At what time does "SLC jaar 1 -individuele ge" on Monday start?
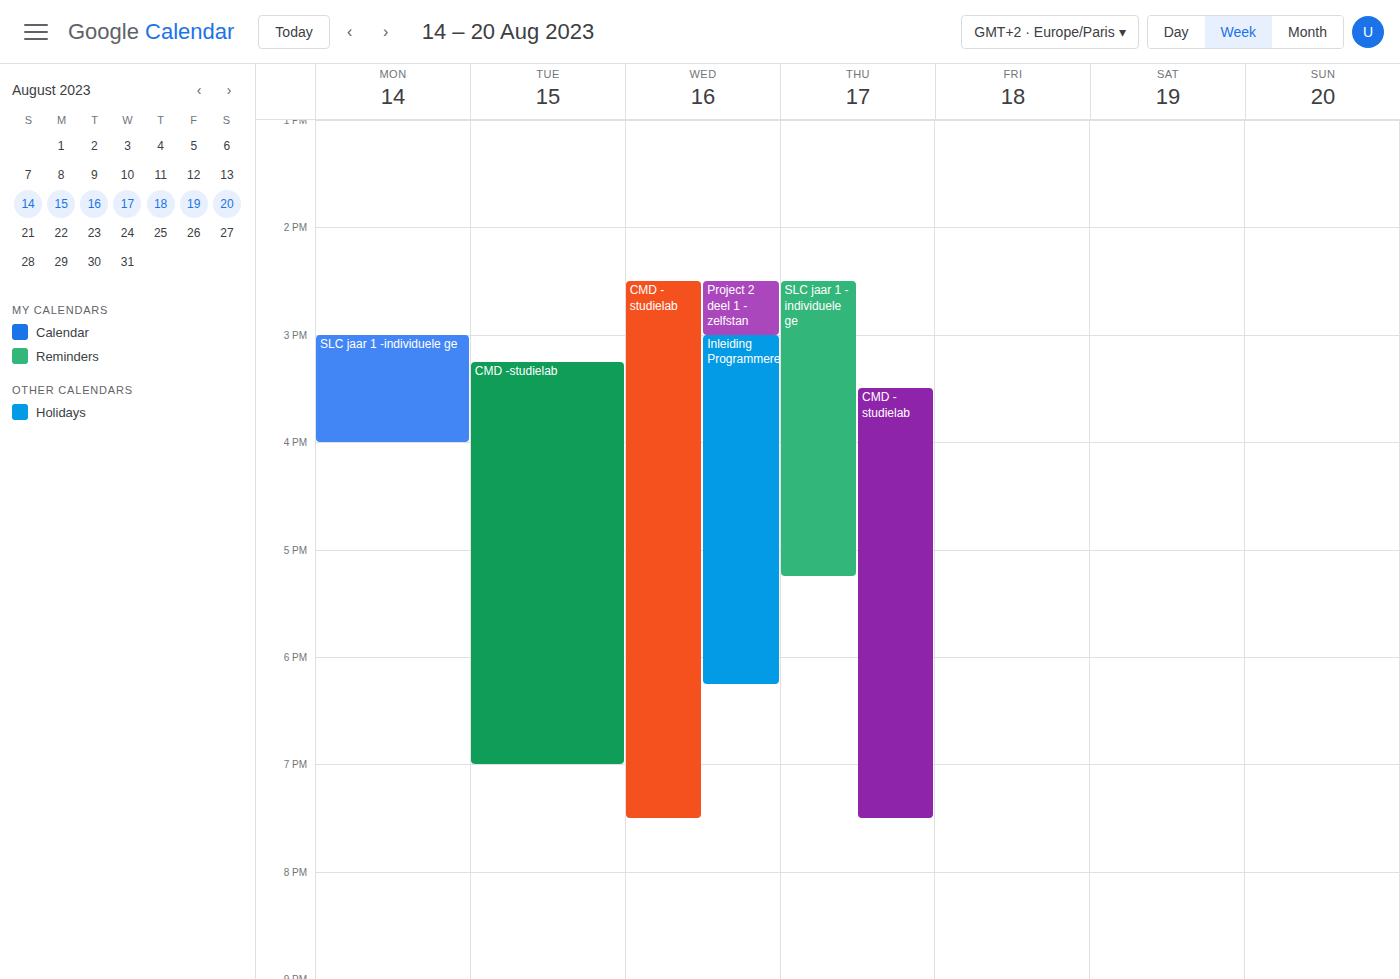
3:00 PM